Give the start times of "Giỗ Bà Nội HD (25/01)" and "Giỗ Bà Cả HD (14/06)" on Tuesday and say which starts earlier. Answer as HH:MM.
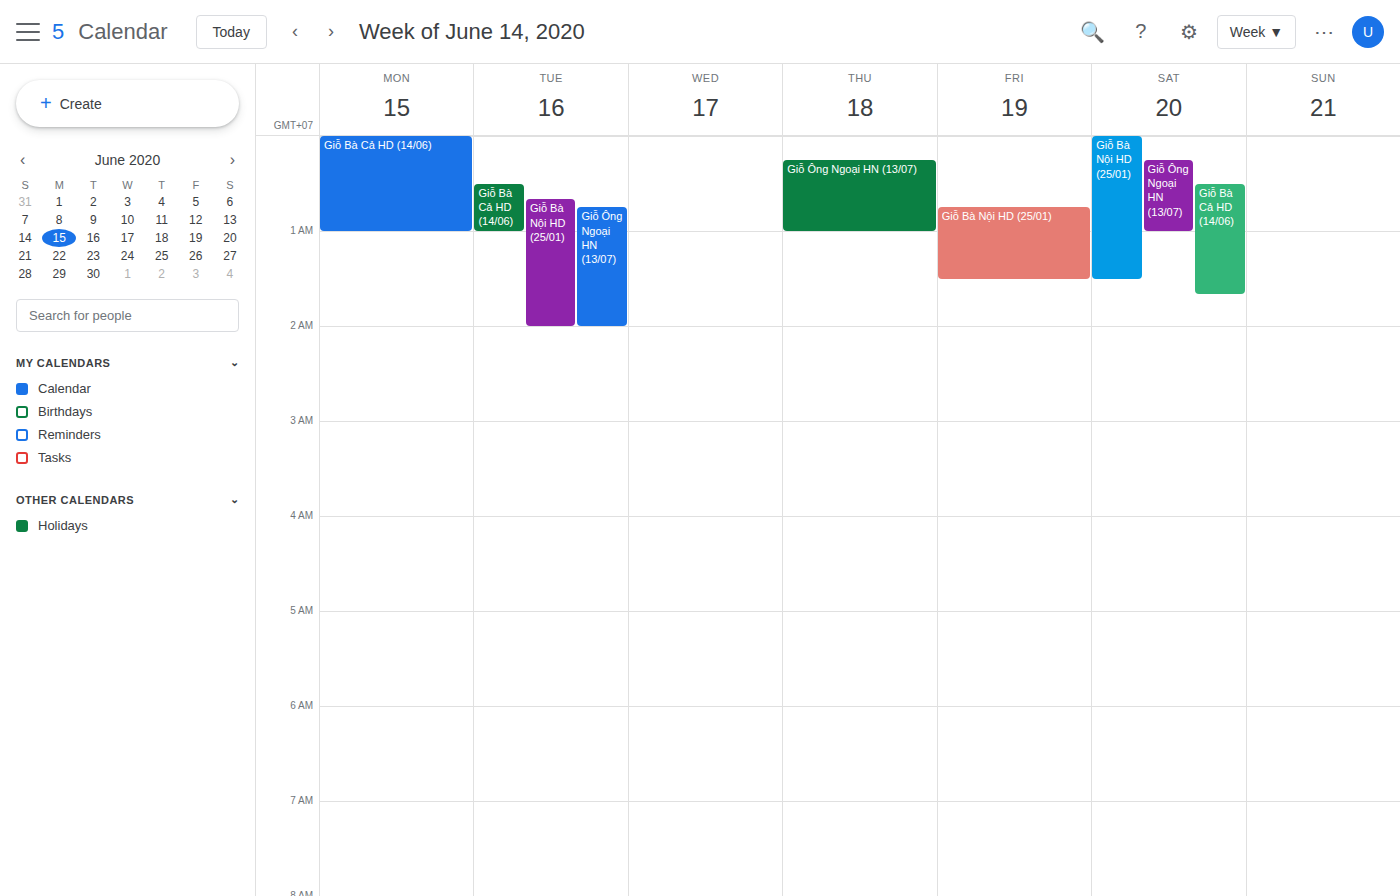
"Giỗ Bà Cả HD (14/06)" 00:30; "Giỗ Bà Nội HD (25/01)" 00:40.